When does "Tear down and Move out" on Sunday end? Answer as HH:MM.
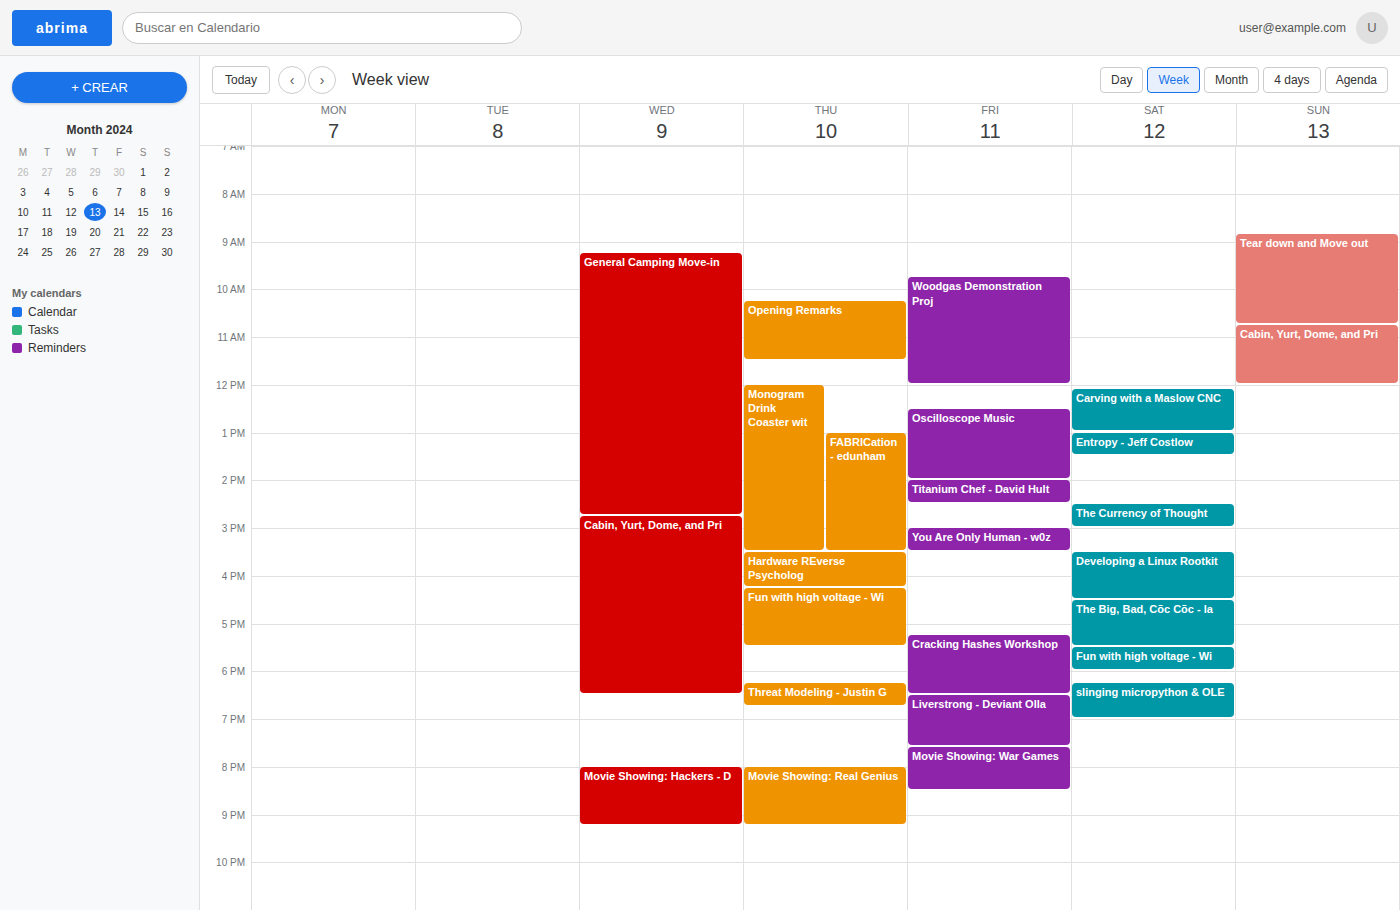
10:45